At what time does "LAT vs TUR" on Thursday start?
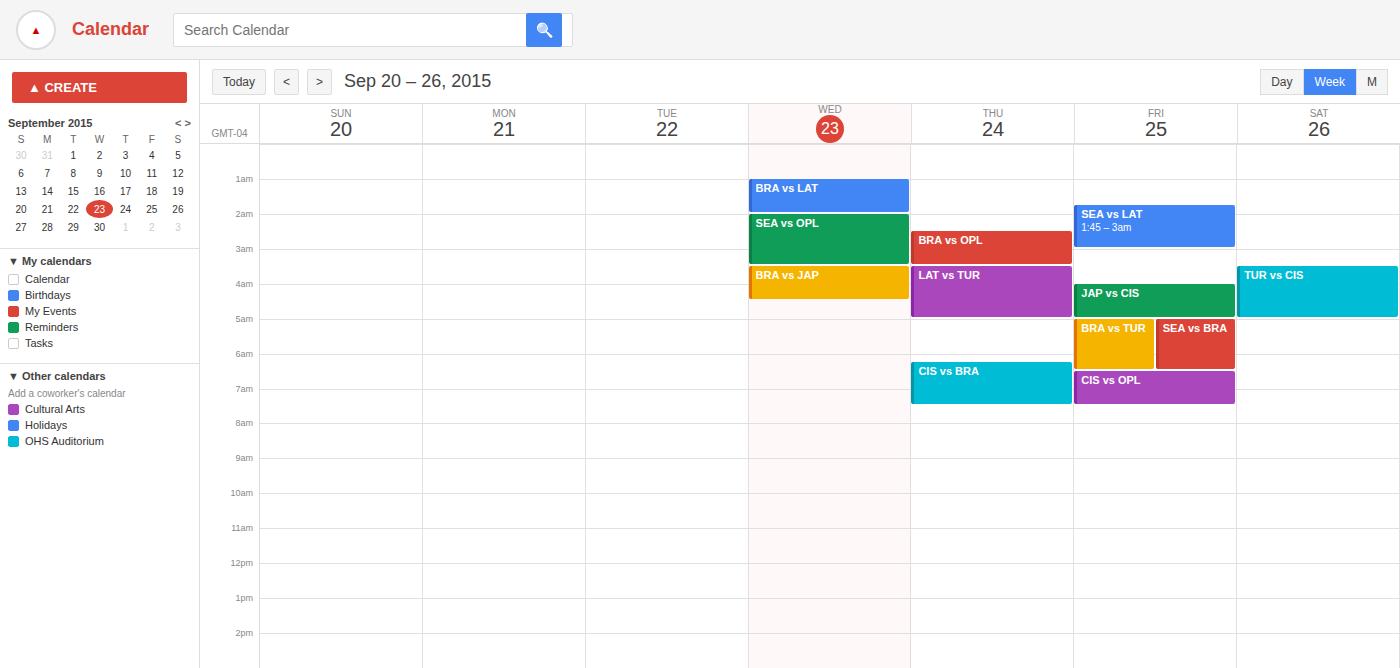
3:30 AM